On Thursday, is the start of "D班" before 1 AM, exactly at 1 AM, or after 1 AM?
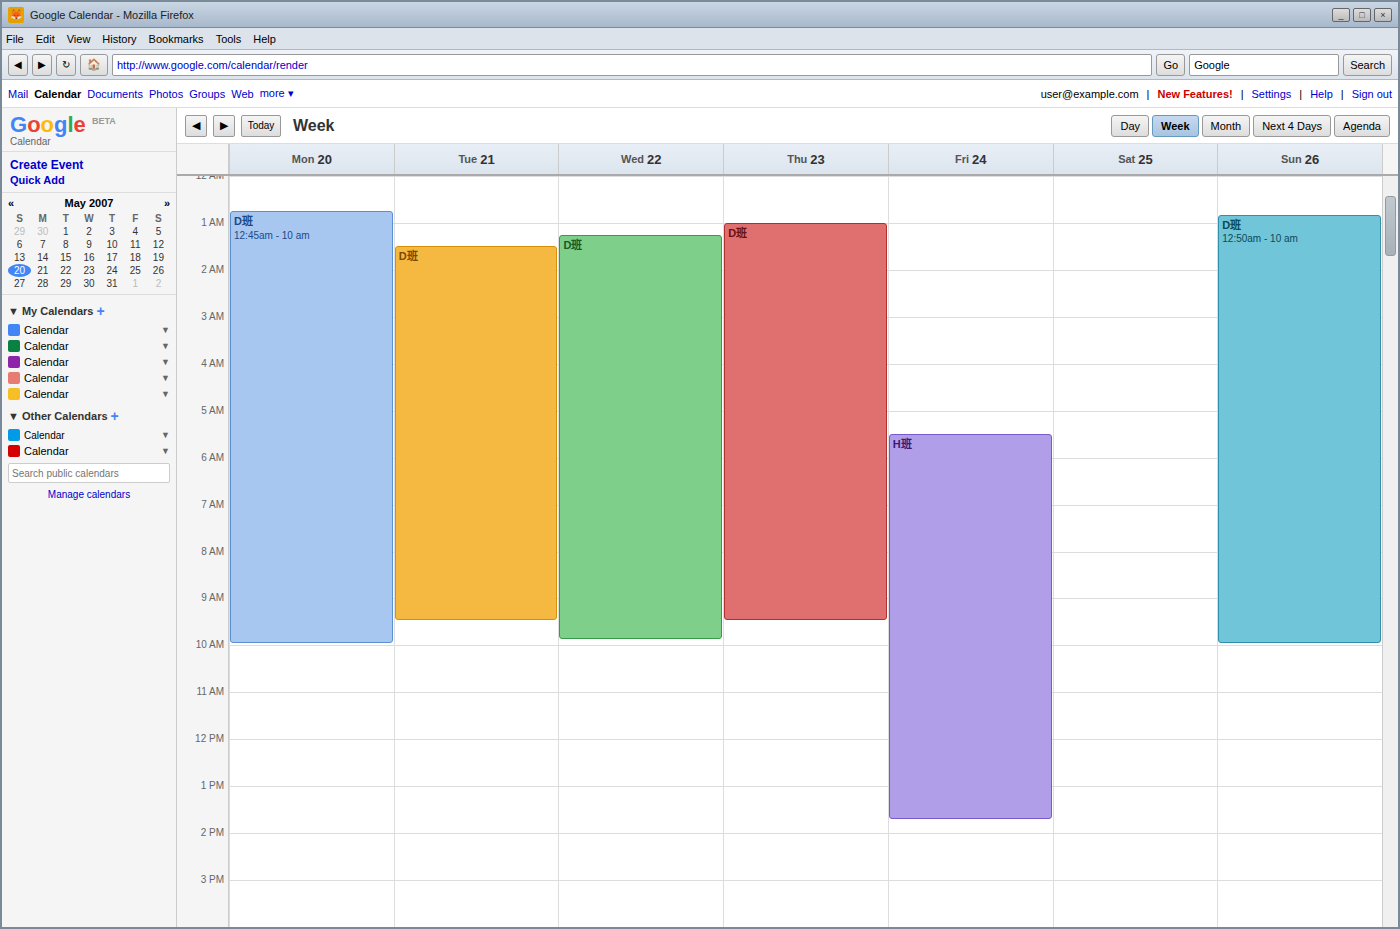
1:00 AM -- exactly at 1 AM, on the 1 AM line.